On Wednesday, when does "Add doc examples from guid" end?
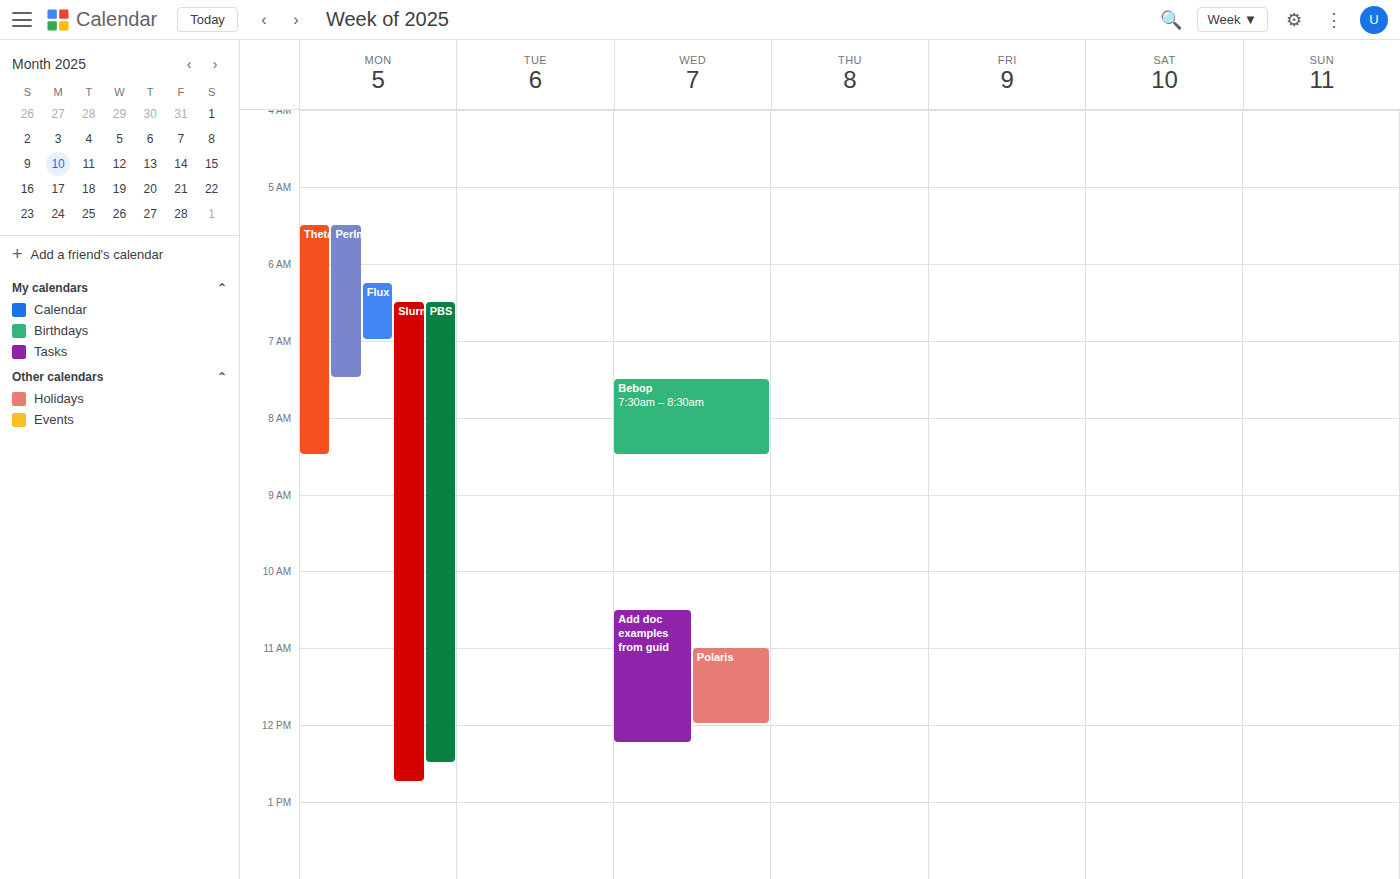
12:15 PM